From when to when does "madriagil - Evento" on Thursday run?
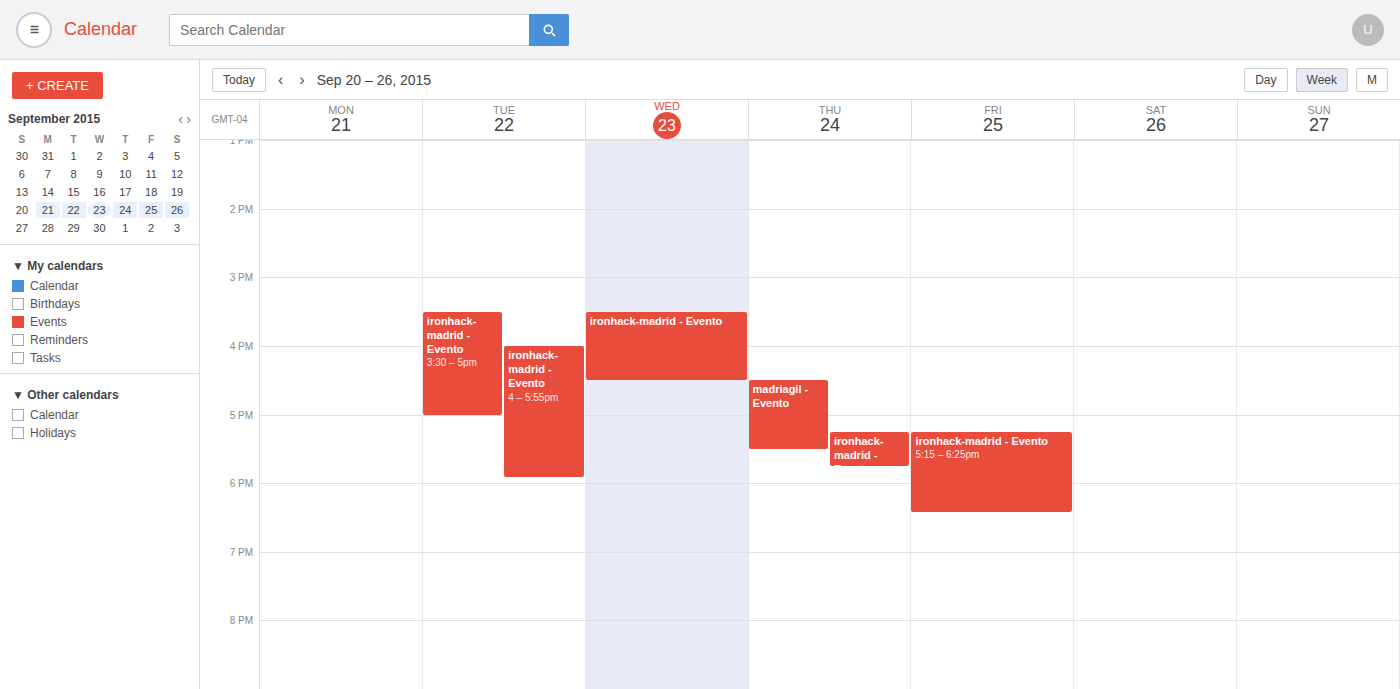
16:30 to 17:30